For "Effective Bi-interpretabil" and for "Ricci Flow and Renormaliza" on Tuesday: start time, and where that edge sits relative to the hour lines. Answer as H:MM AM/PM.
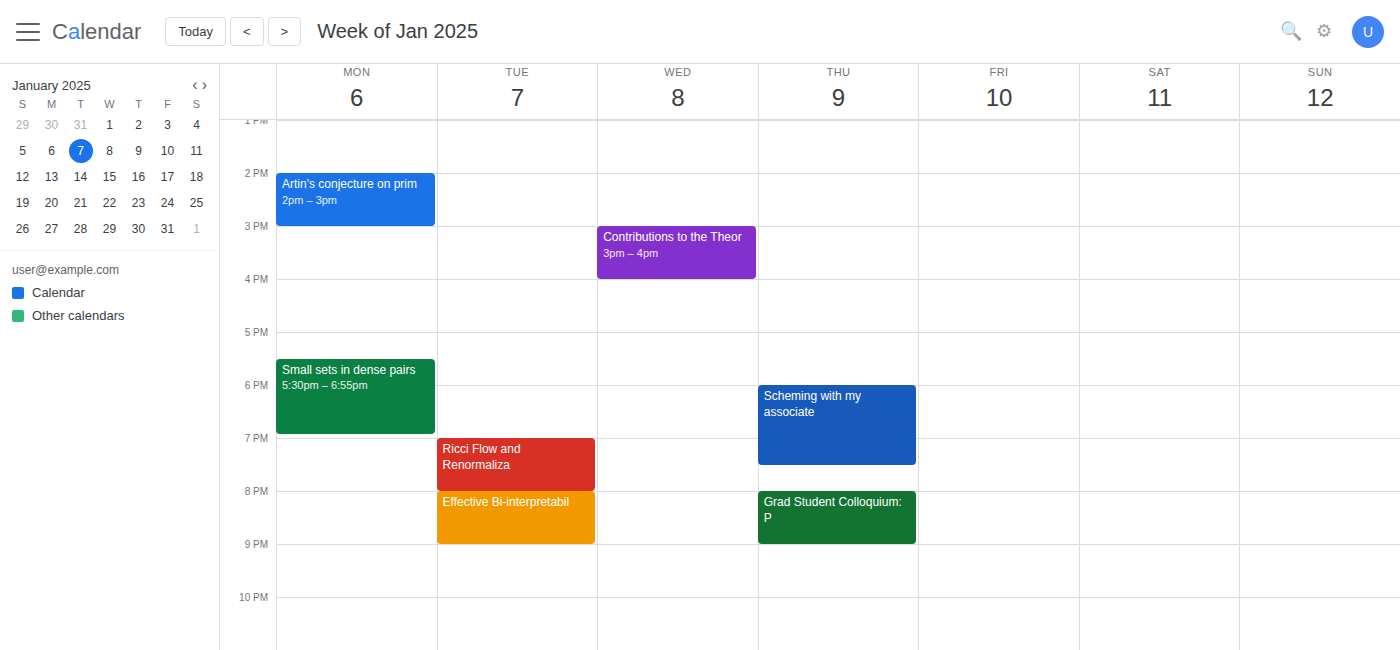
"Effective Bi-interpretabil": 8:00 PM, exactly on the 8 PM line. "Ricci Flow and Renormaliza": 7:00 PM, exactly on the 7 PM line.